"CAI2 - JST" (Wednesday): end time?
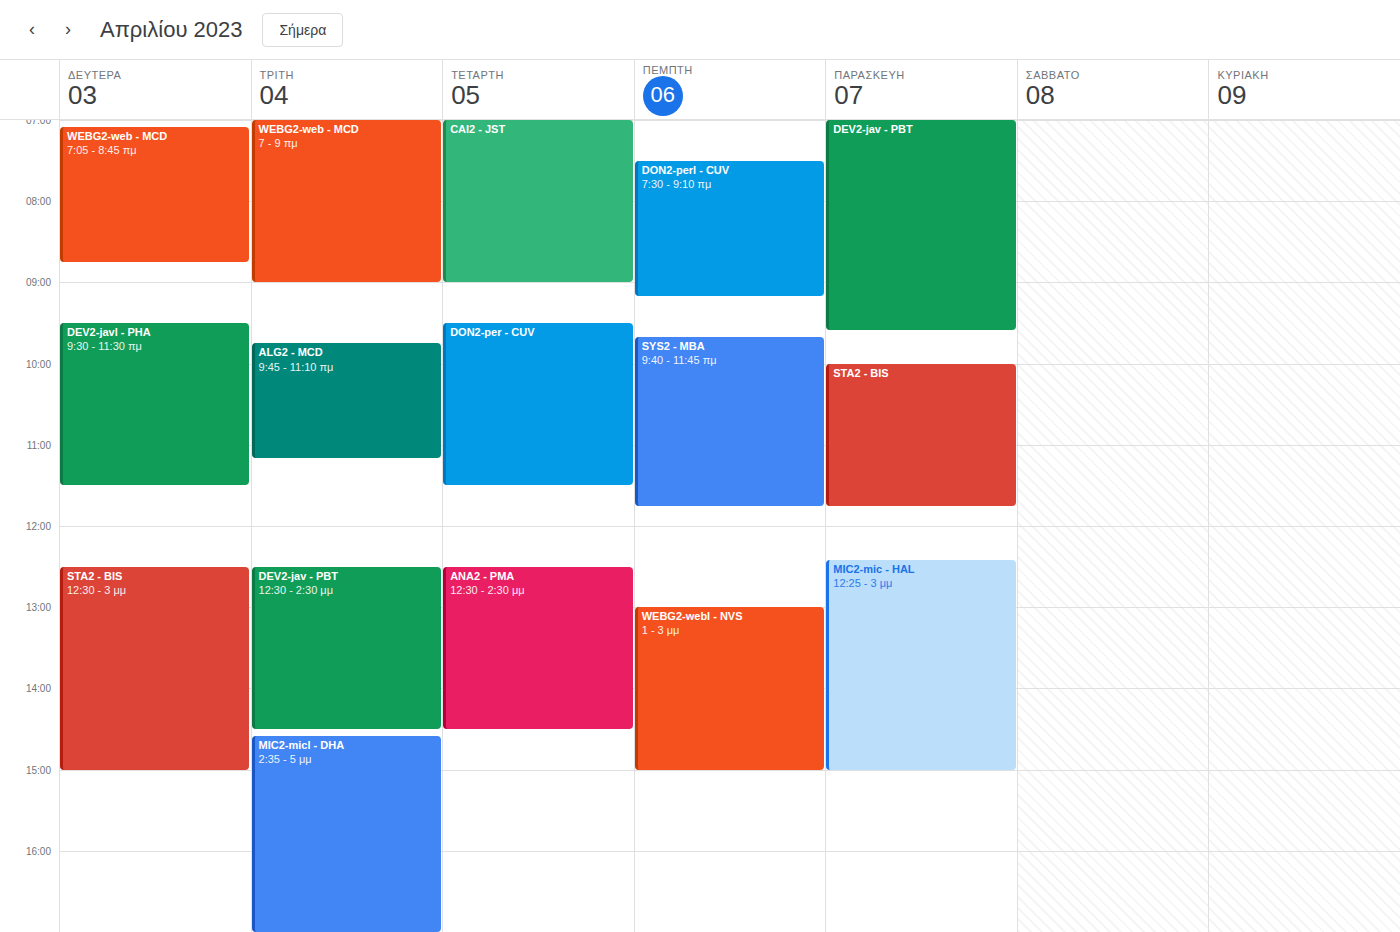
9:00 AM